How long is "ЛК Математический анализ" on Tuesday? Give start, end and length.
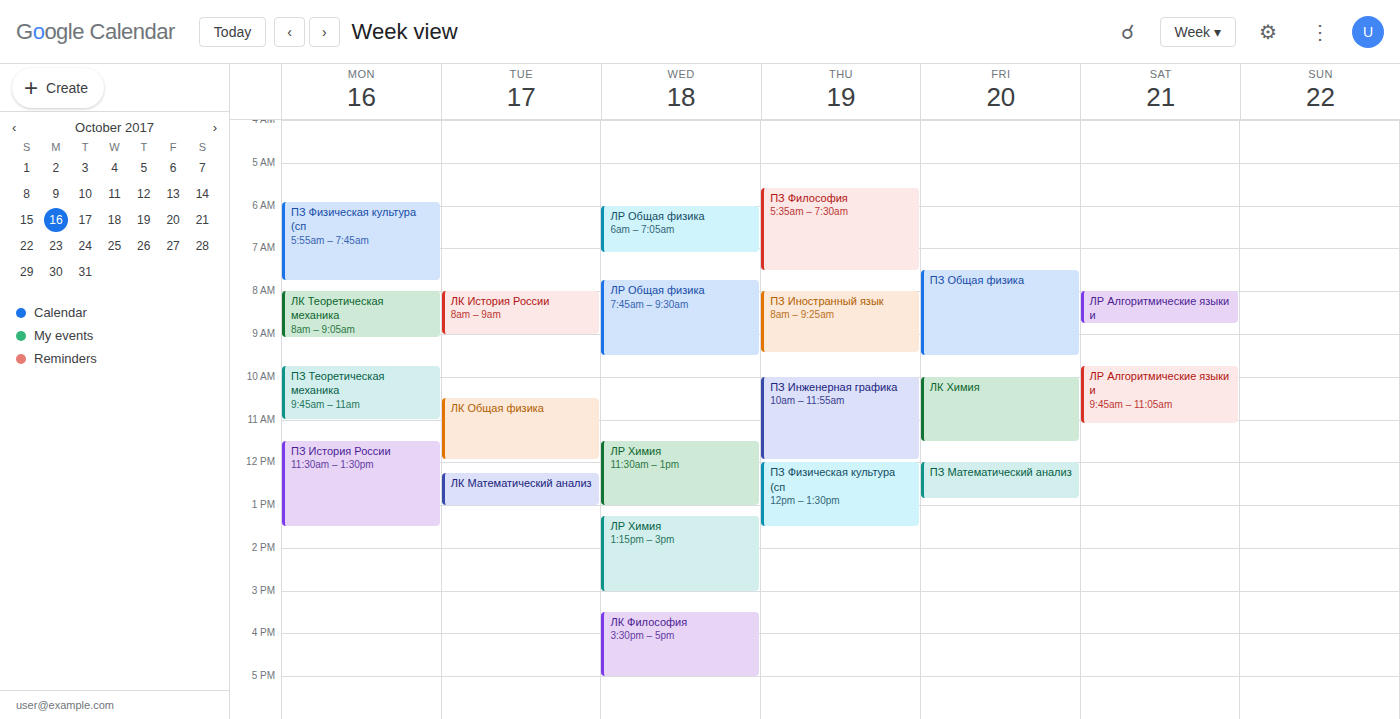
12:15 PM to 1:00 PM, 45 minutes